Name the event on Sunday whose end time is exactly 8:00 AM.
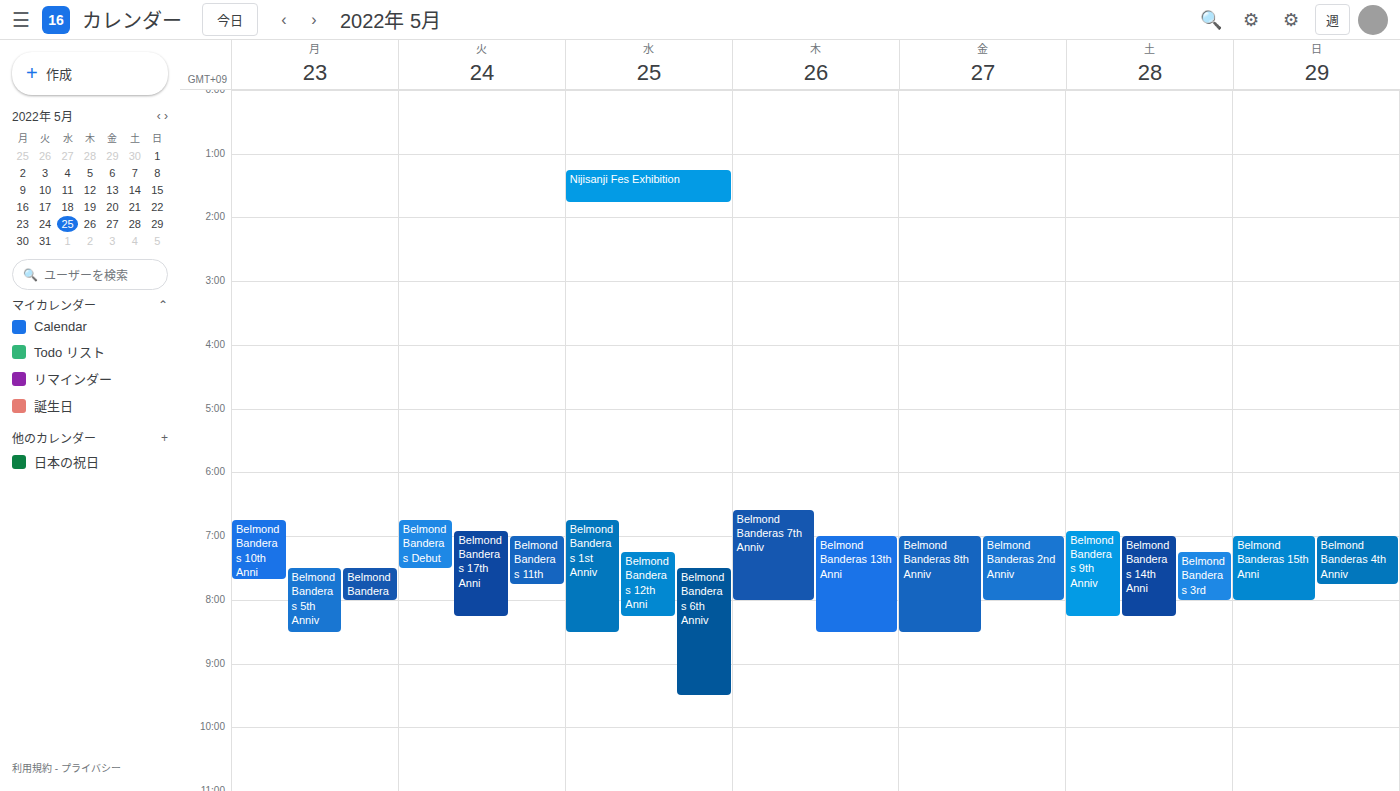
"Belmond Banderas 15th Anni"